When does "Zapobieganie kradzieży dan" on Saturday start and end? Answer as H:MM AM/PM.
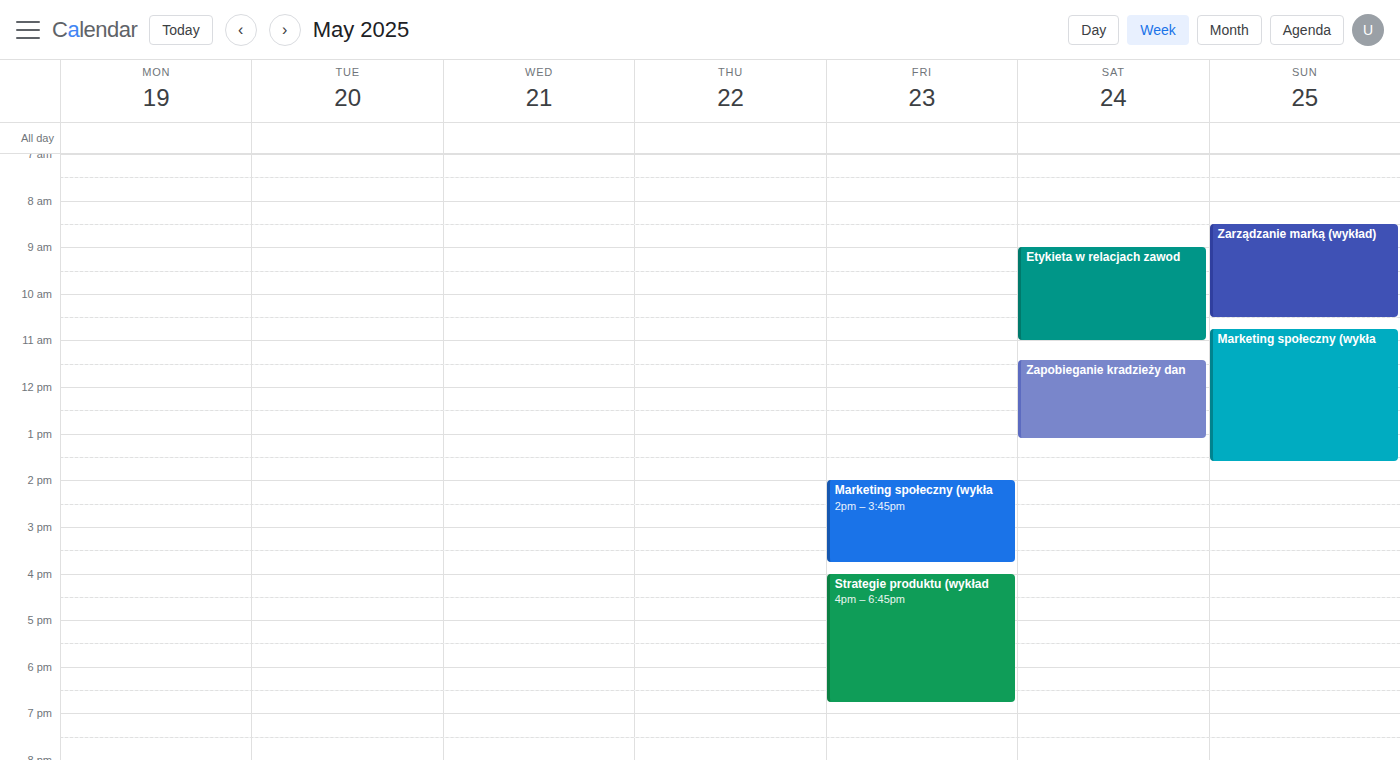
11:25 AM to 1:05 PM